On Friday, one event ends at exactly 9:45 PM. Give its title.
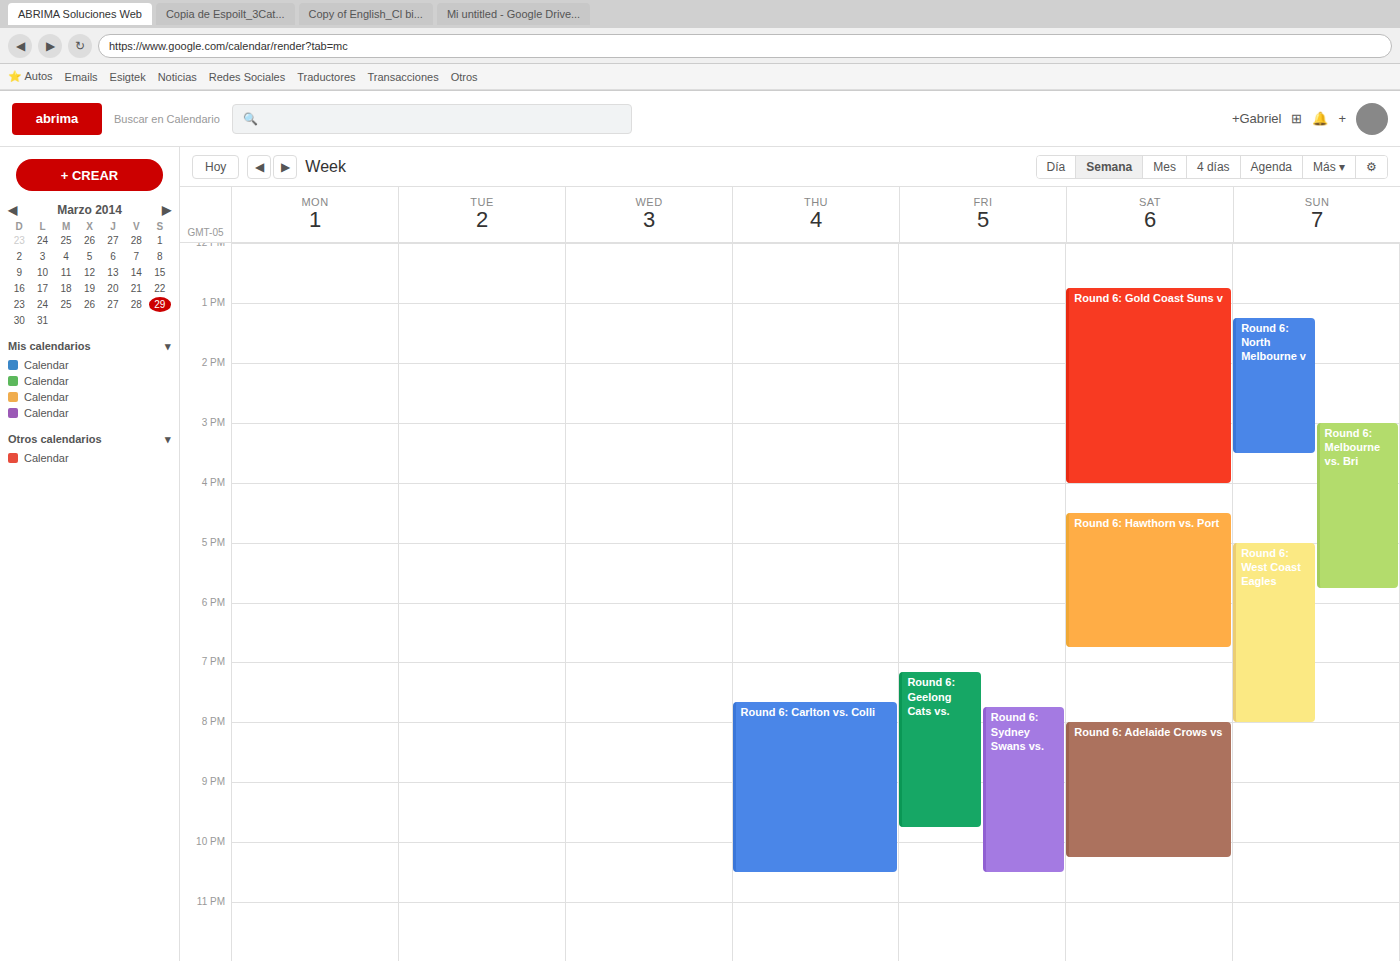
"Round 6: Geelong Cats vs."